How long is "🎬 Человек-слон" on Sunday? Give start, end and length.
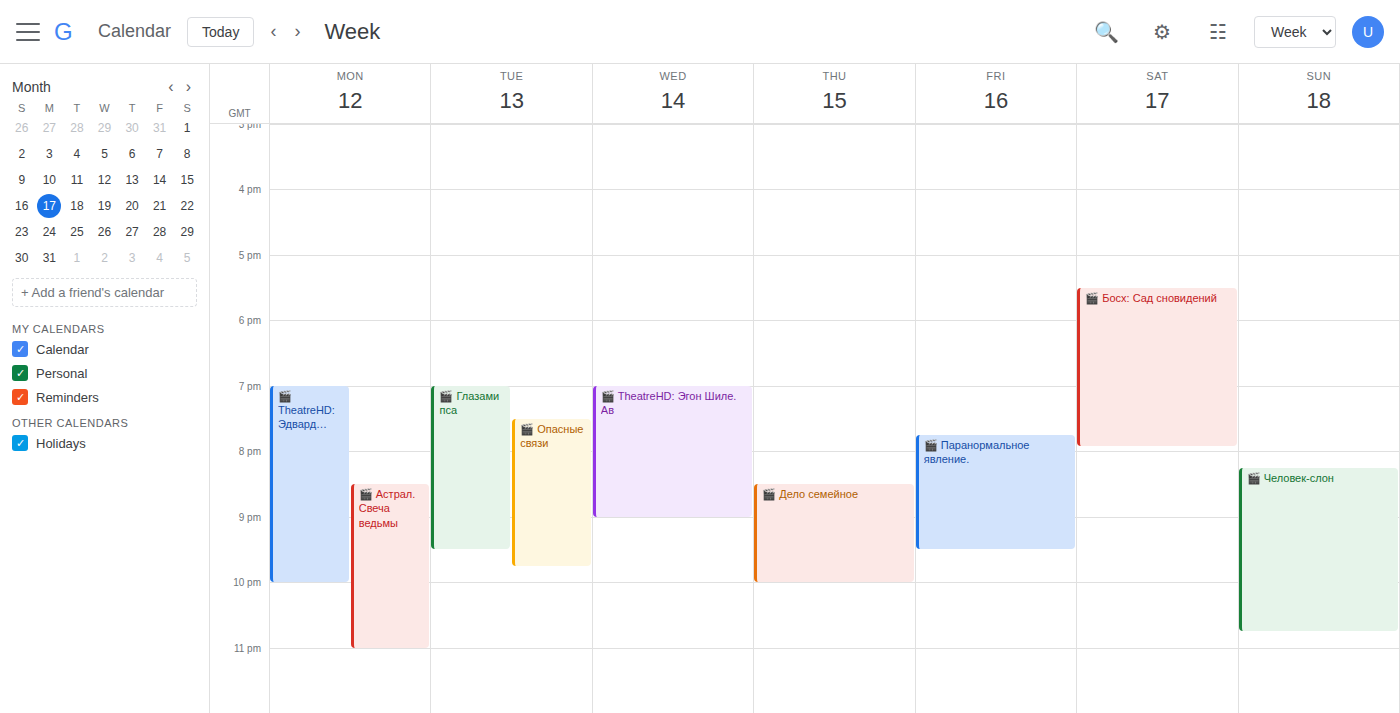
20:15 to 22:45, 2 hours 30 minutes